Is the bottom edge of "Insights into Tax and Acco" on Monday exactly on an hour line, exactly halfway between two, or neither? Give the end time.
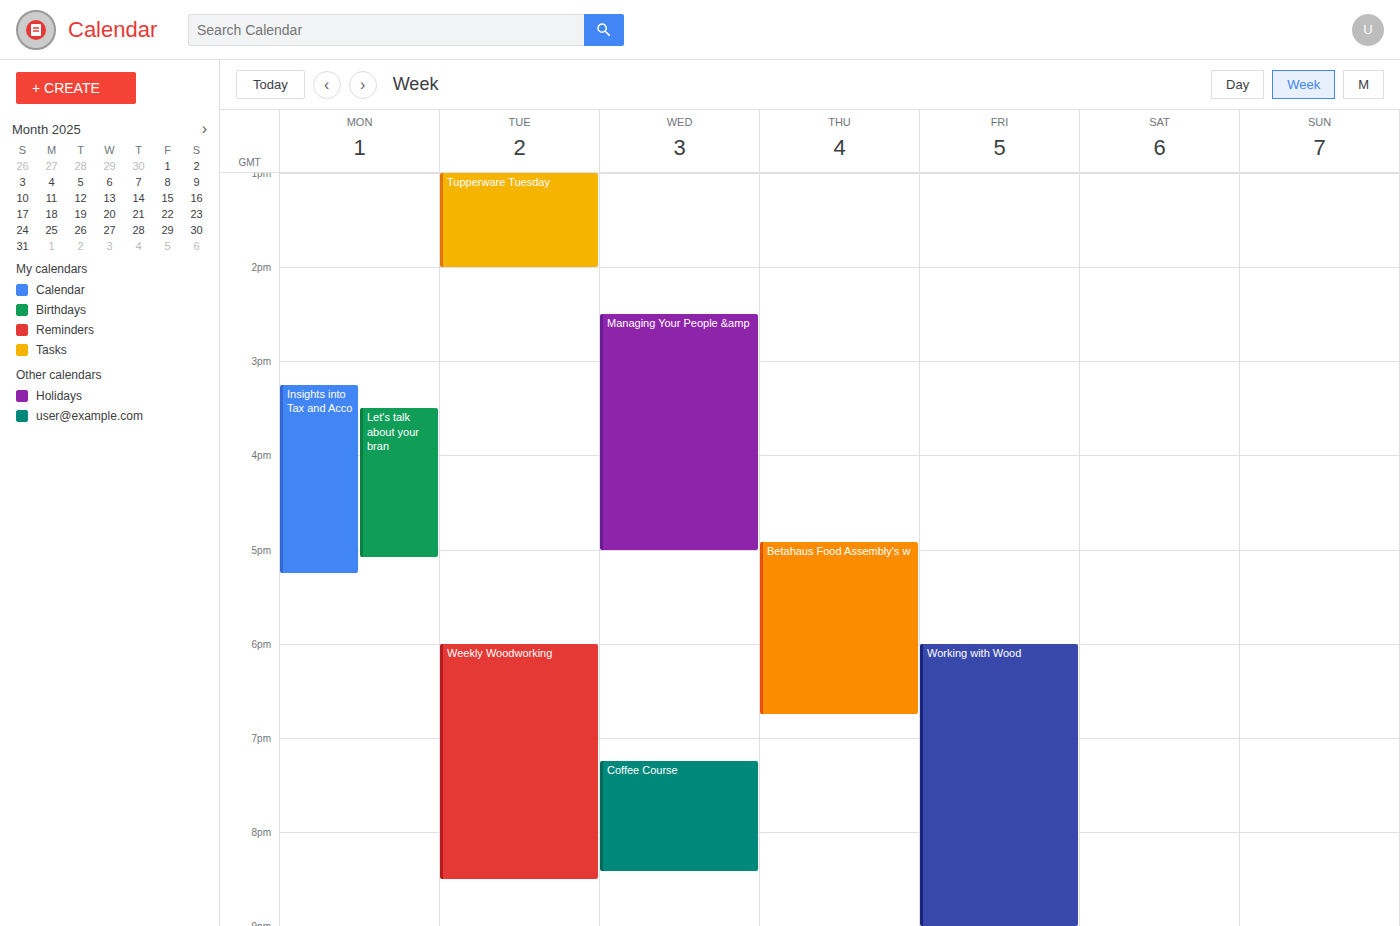
5:15 PM -- neither: a quarter of the way from the 5 PM line to the 6 PM line.